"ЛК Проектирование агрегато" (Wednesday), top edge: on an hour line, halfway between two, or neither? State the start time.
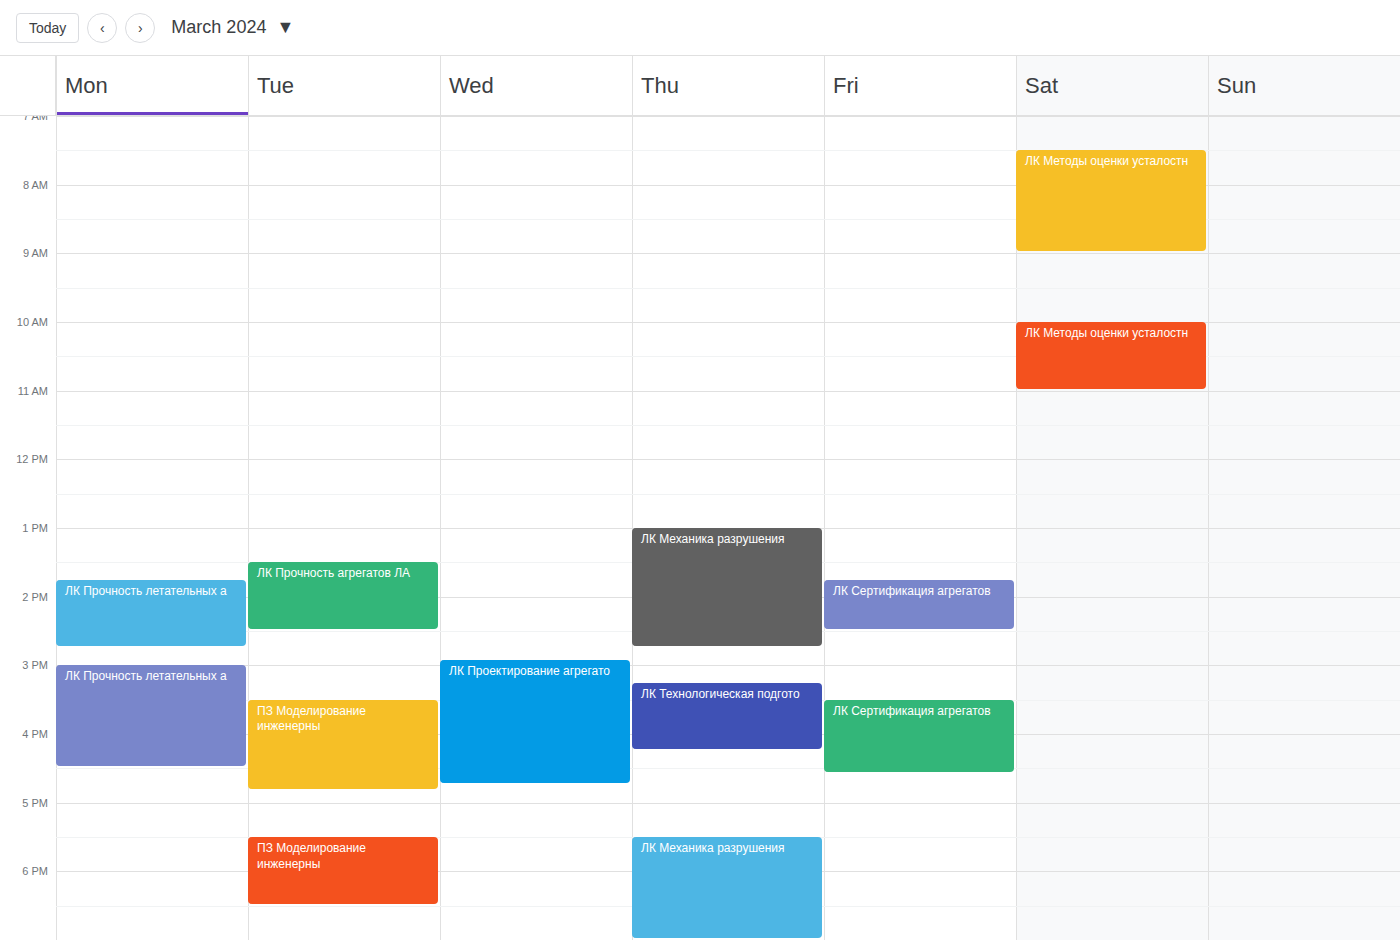
2:55 PM -- neither: 55 minutes below the 2 PM line and 5 minutes above the 3 PM line.